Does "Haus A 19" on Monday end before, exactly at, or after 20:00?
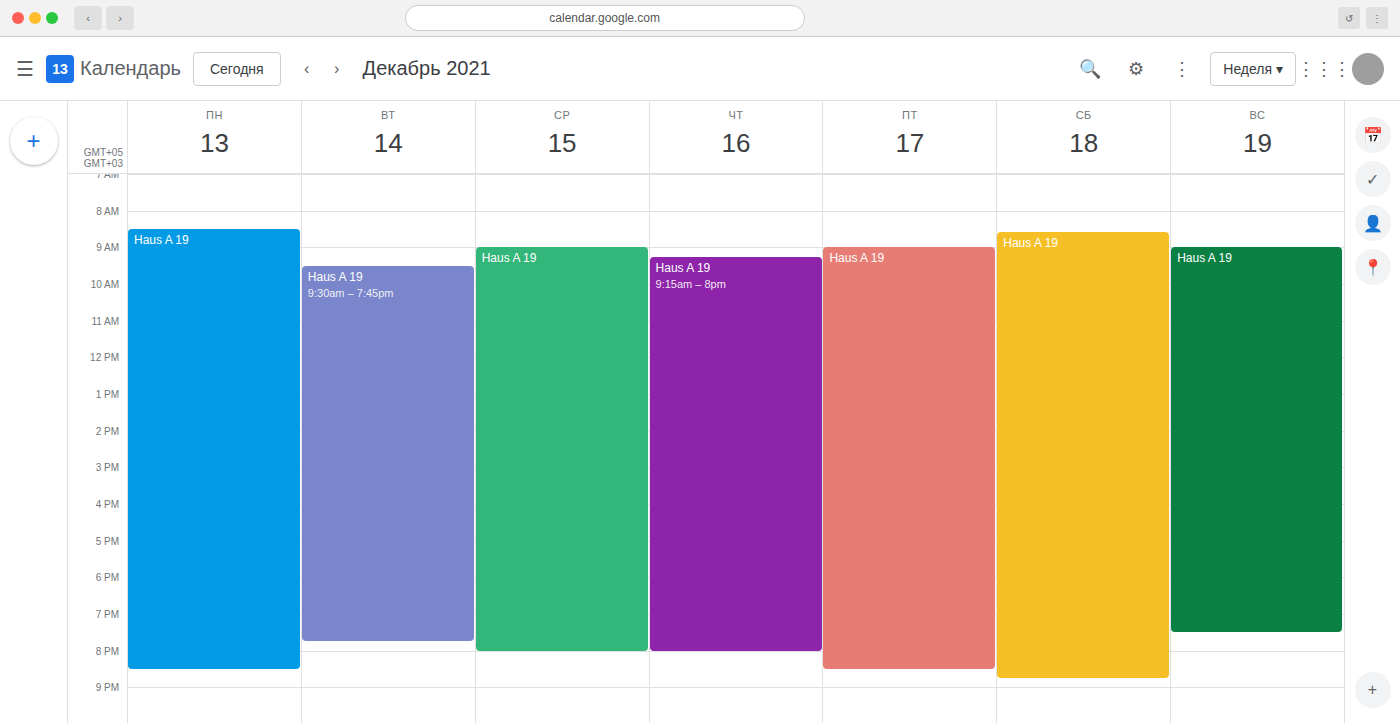
20:30 -- after 20:00, 30 minutes below the 20:00 line.